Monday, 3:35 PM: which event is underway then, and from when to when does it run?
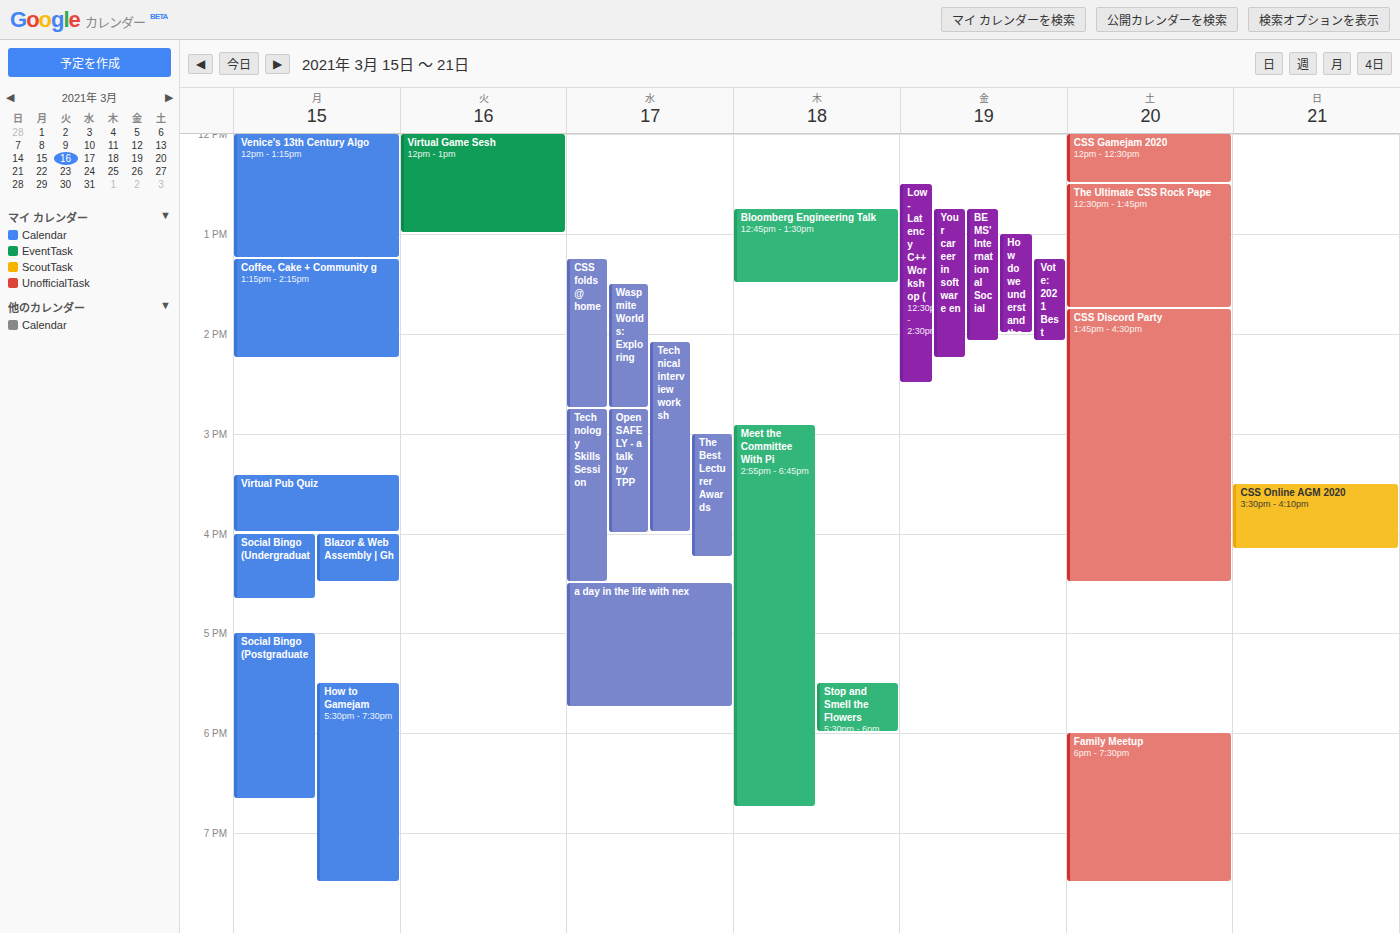
"Virtual Pub Quiz", 3:25 PM to 4:00 PM